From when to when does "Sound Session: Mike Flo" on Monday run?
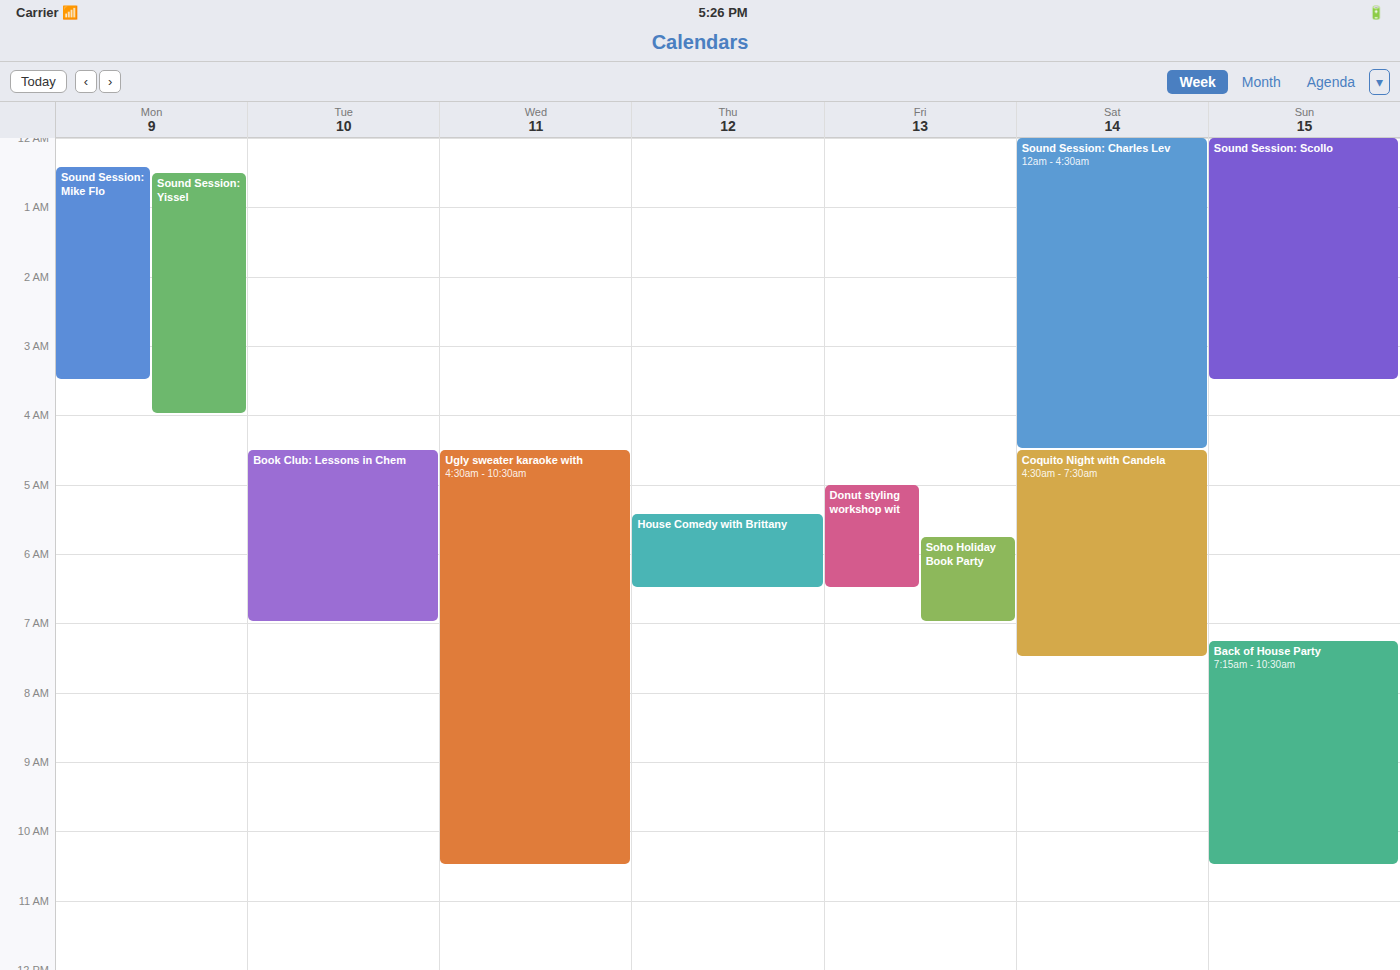
12:25 AM to 3:30 AM